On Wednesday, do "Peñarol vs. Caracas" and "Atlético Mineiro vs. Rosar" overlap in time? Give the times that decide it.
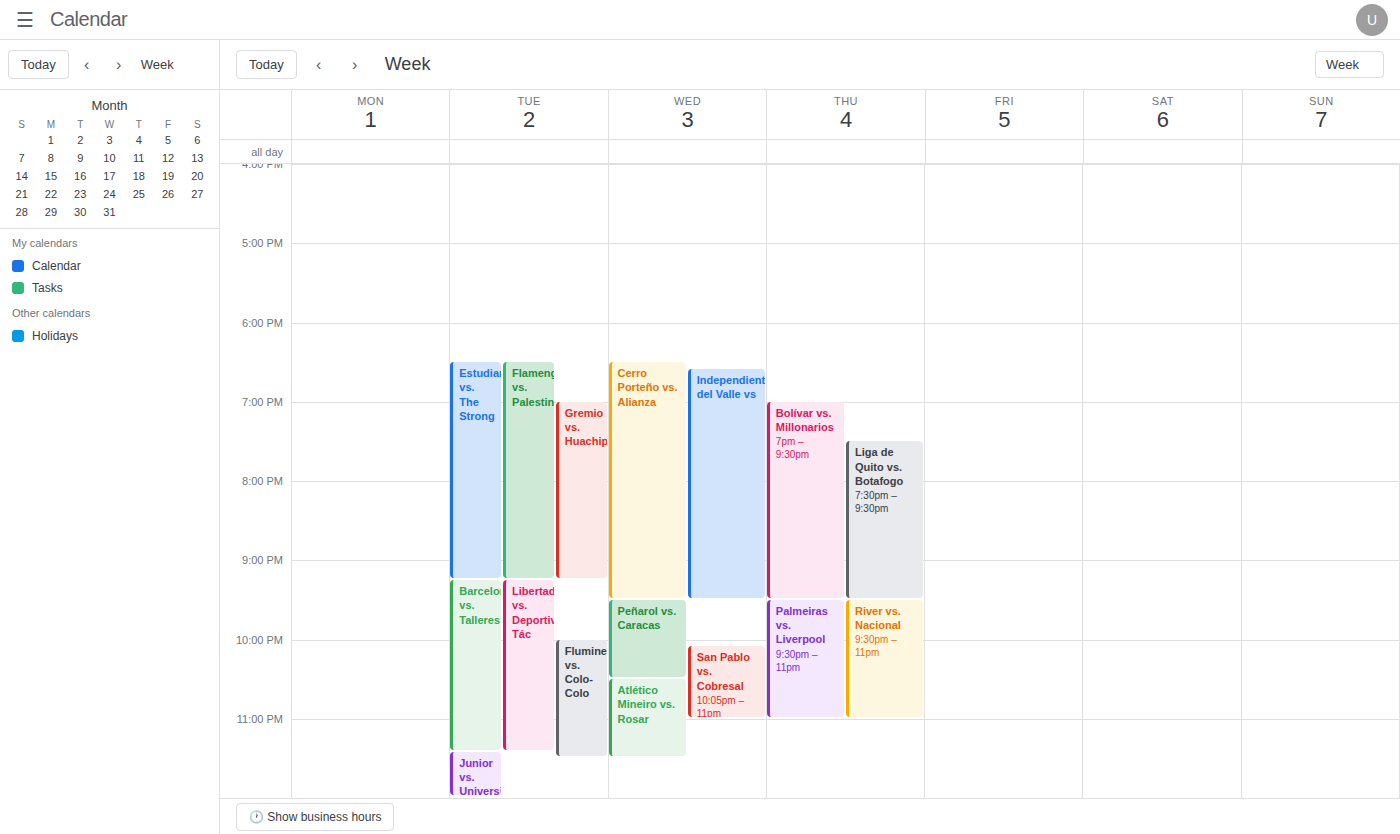
"Peñarol vs. Caracas" ends at 10:30 PM, exactly when "Atlético Mineiro vs. Rosar" starts -- they touch but do not overlap.